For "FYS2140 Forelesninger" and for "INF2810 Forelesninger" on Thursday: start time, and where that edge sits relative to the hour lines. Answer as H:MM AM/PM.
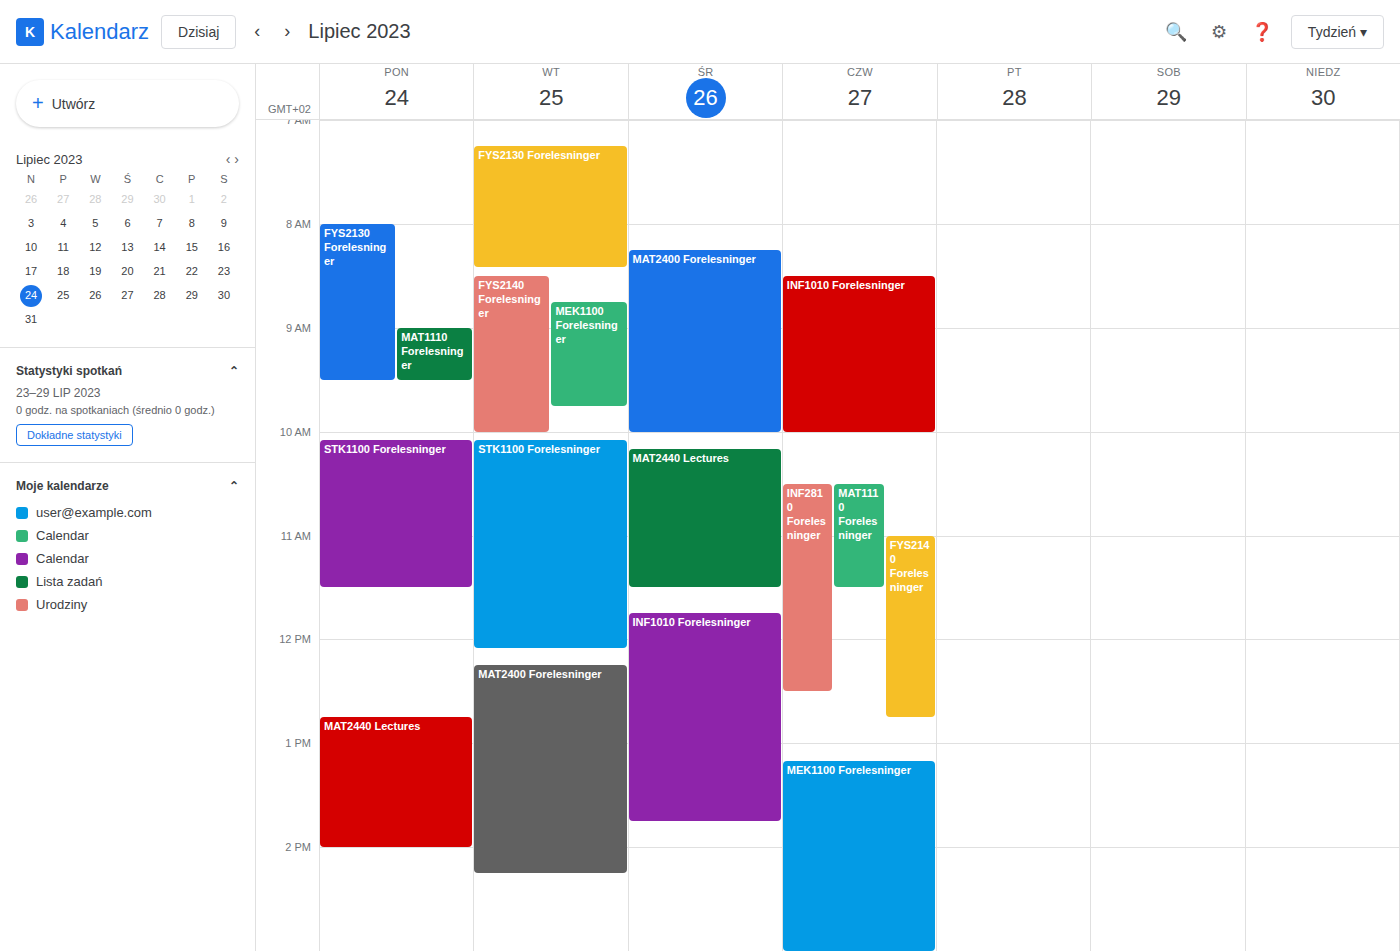
"FYS2140 Forelesninger": 11:00 AM, exactly on the 11 AM line. "INF2810 Forelesninger": 10:30 AM, halfway between the 10 AM and 11 AM lines.